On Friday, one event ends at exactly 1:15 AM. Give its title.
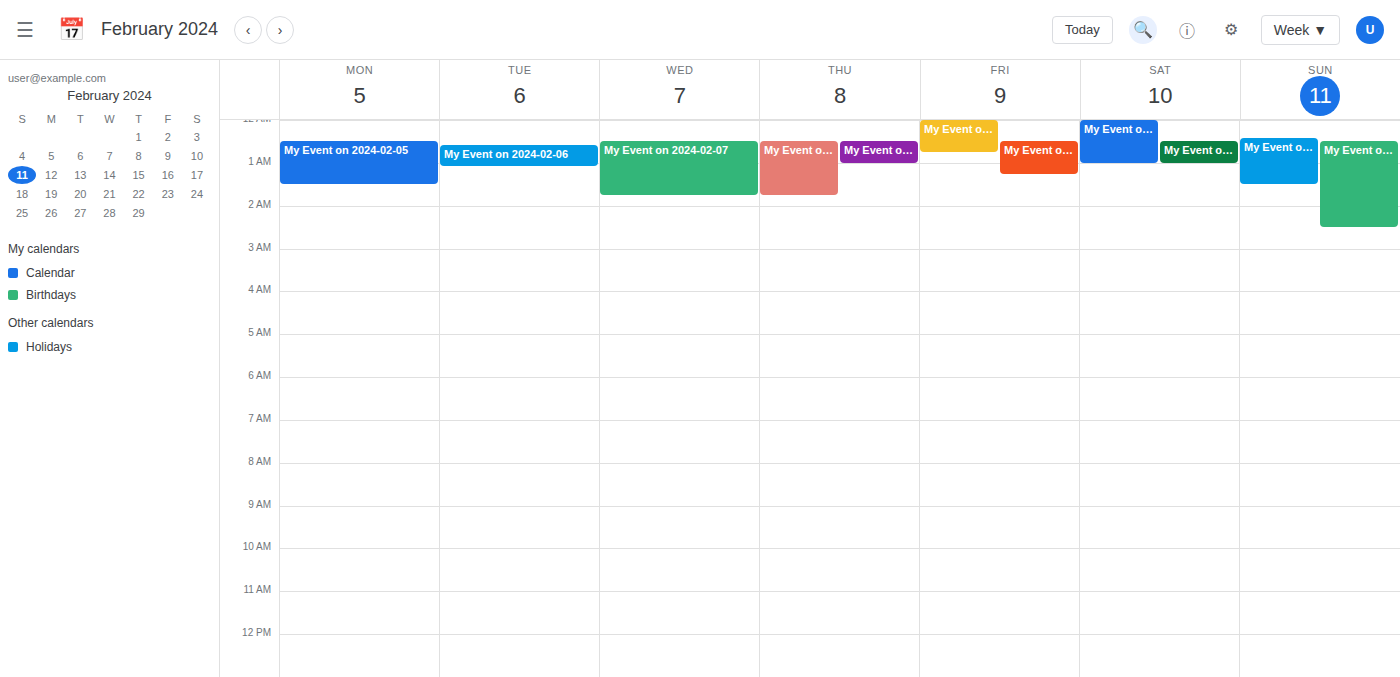
"My Event on 2024-02-09"